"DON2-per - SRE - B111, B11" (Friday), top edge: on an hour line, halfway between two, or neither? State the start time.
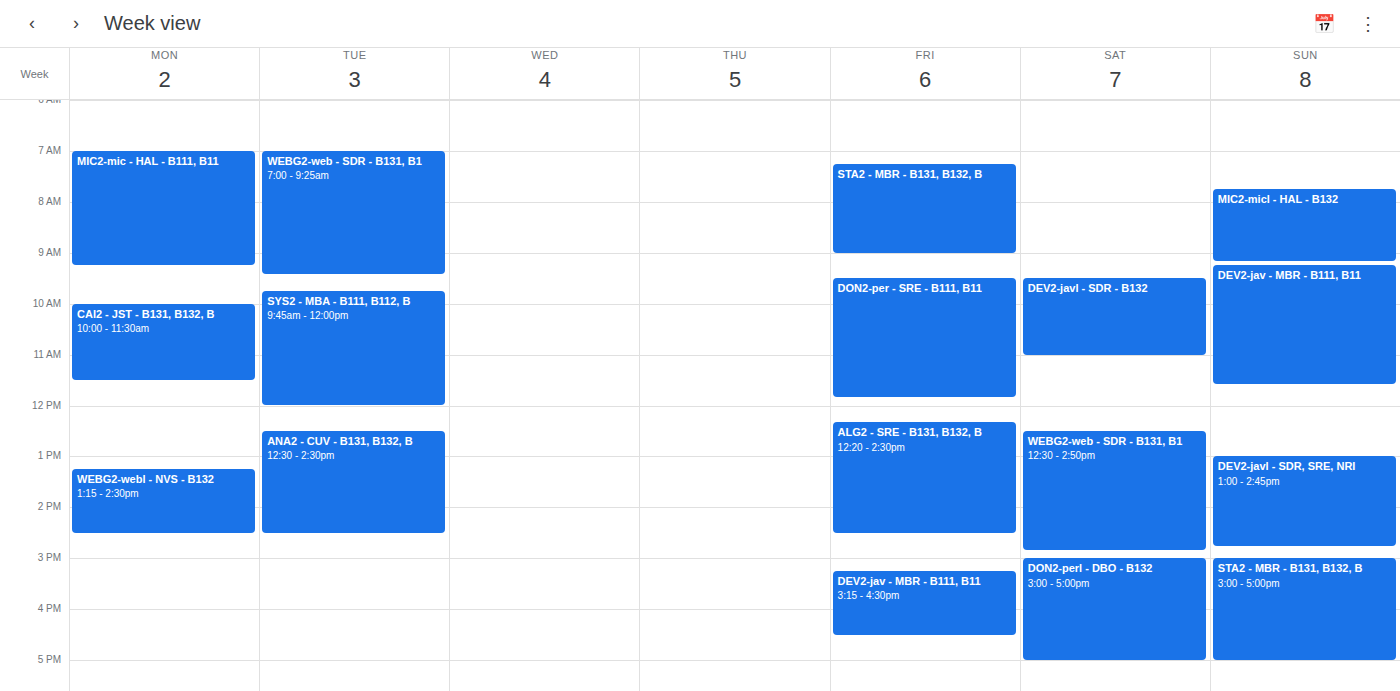
9:30 AM -- halfway between the 9 AM and 10 AM lines.